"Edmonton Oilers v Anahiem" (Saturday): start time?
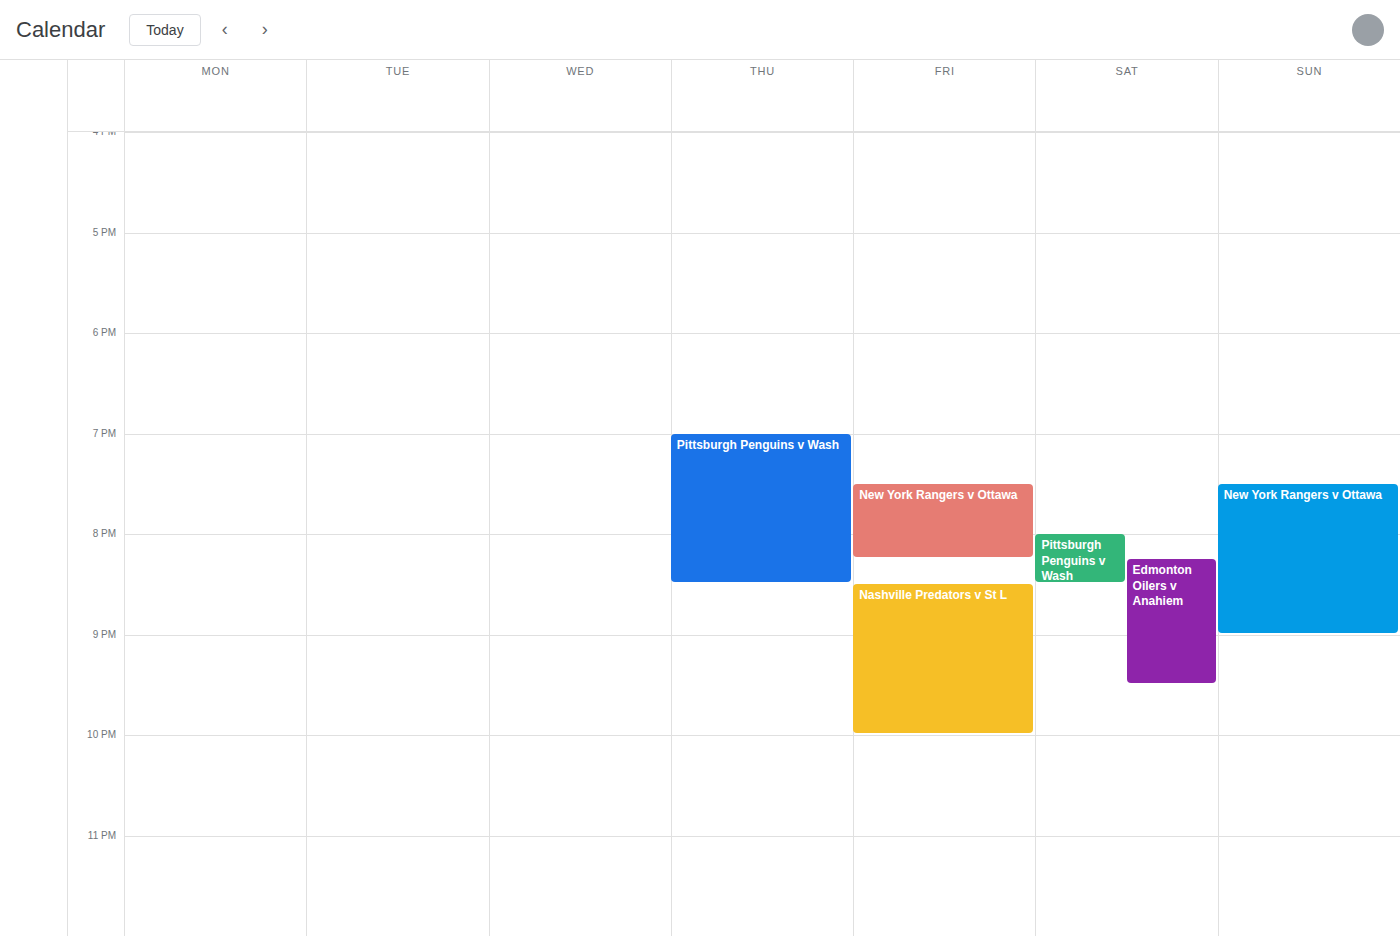
8:15 PM